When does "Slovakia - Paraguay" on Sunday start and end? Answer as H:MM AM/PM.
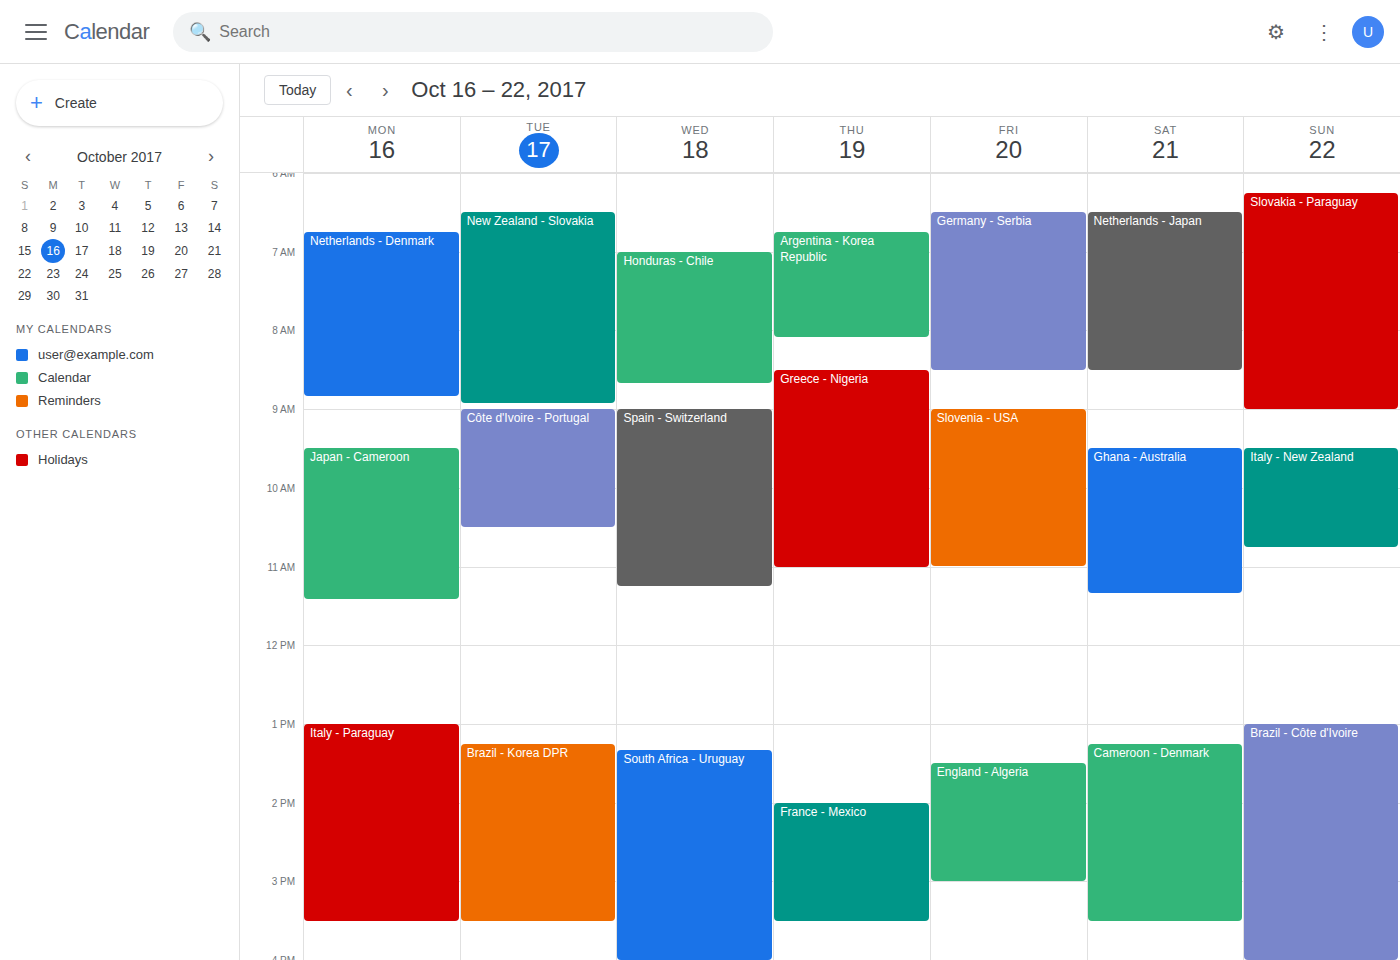
6:15 AM to 9:00 AM